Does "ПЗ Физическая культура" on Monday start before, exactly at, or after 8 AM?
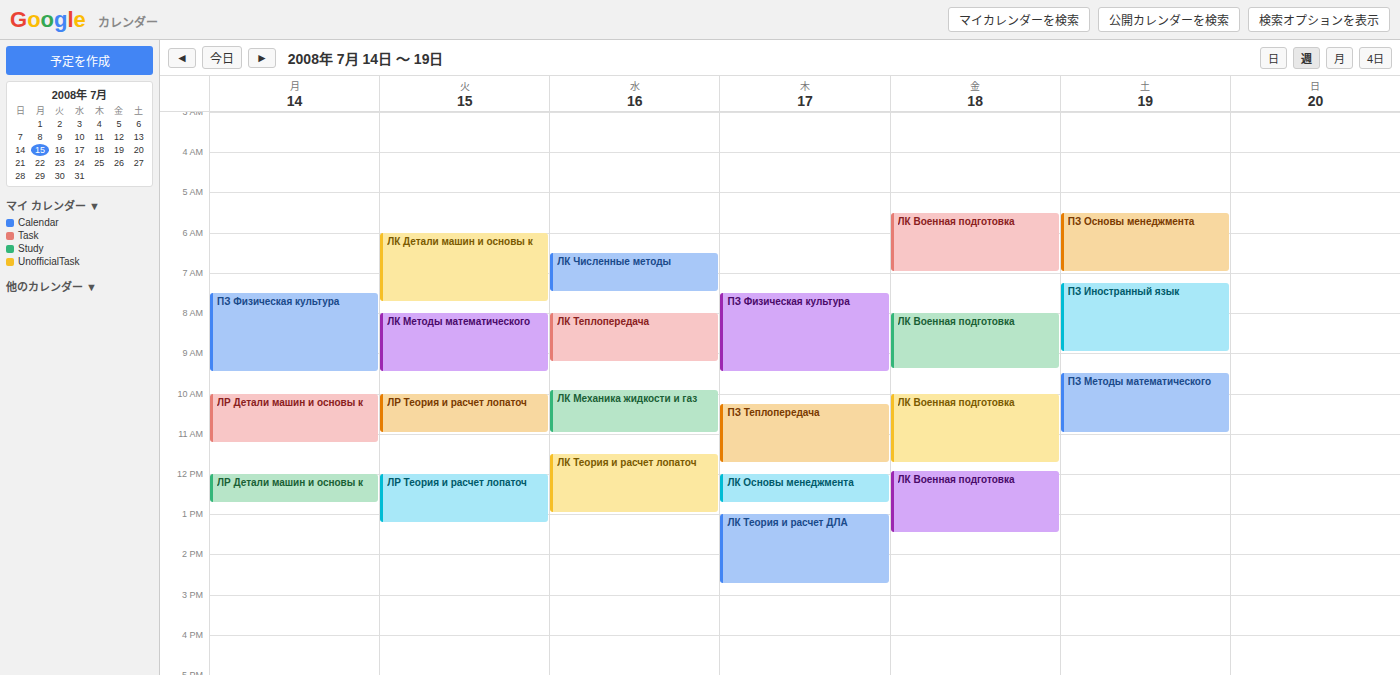
7:30 AM -- before 8 AM, 30 minutes above the 8 AM line.